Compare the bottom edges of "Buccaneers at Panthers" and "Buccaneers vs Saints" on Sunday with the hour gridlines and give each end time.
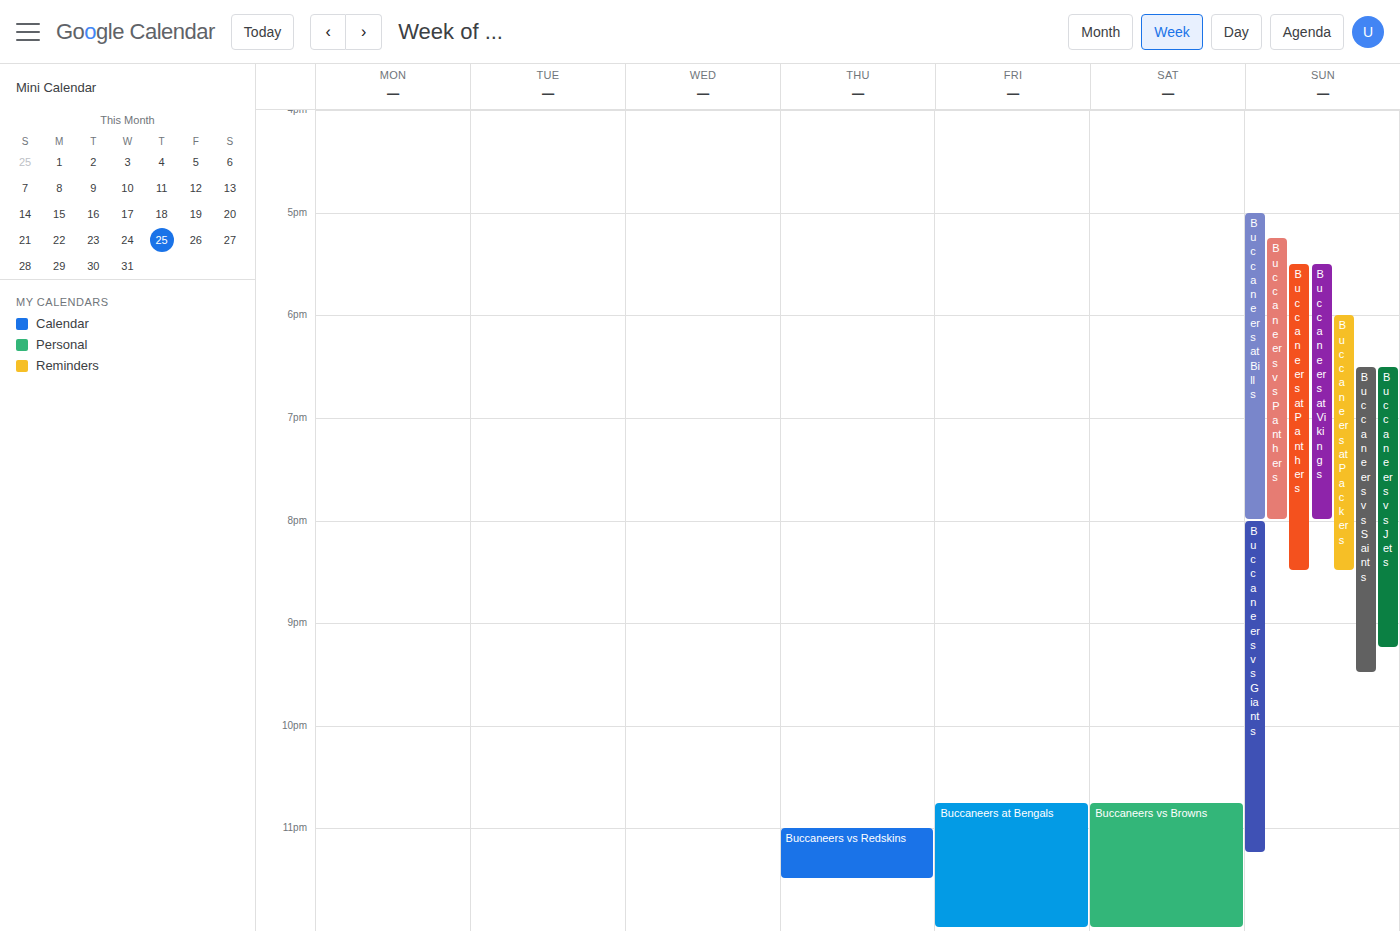
"Buccaneers at Panthers": 8:30 PM, halfway between the 8 PM and 9 PM lines. "Buccaneers vs Saints": 9:30 PM, halfway between the 9 PM and 10 PM lines.